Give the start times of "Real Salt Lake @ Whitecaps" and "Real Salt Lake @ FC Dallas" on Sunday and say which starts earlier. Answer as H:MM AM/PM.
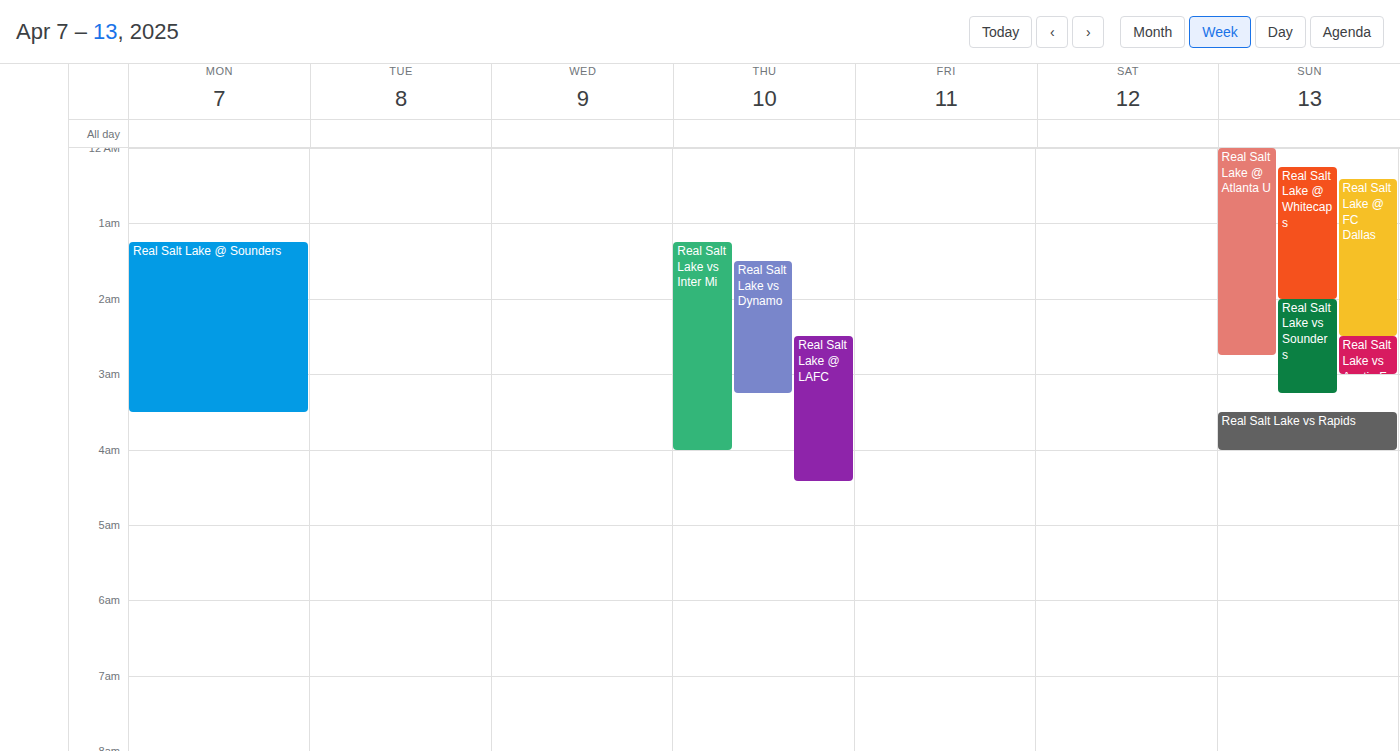
"Real Salt Lake @ Whitecaps" 12:15 AM; "Real Salt Lake @ FC Dallas" 12:25 AM.